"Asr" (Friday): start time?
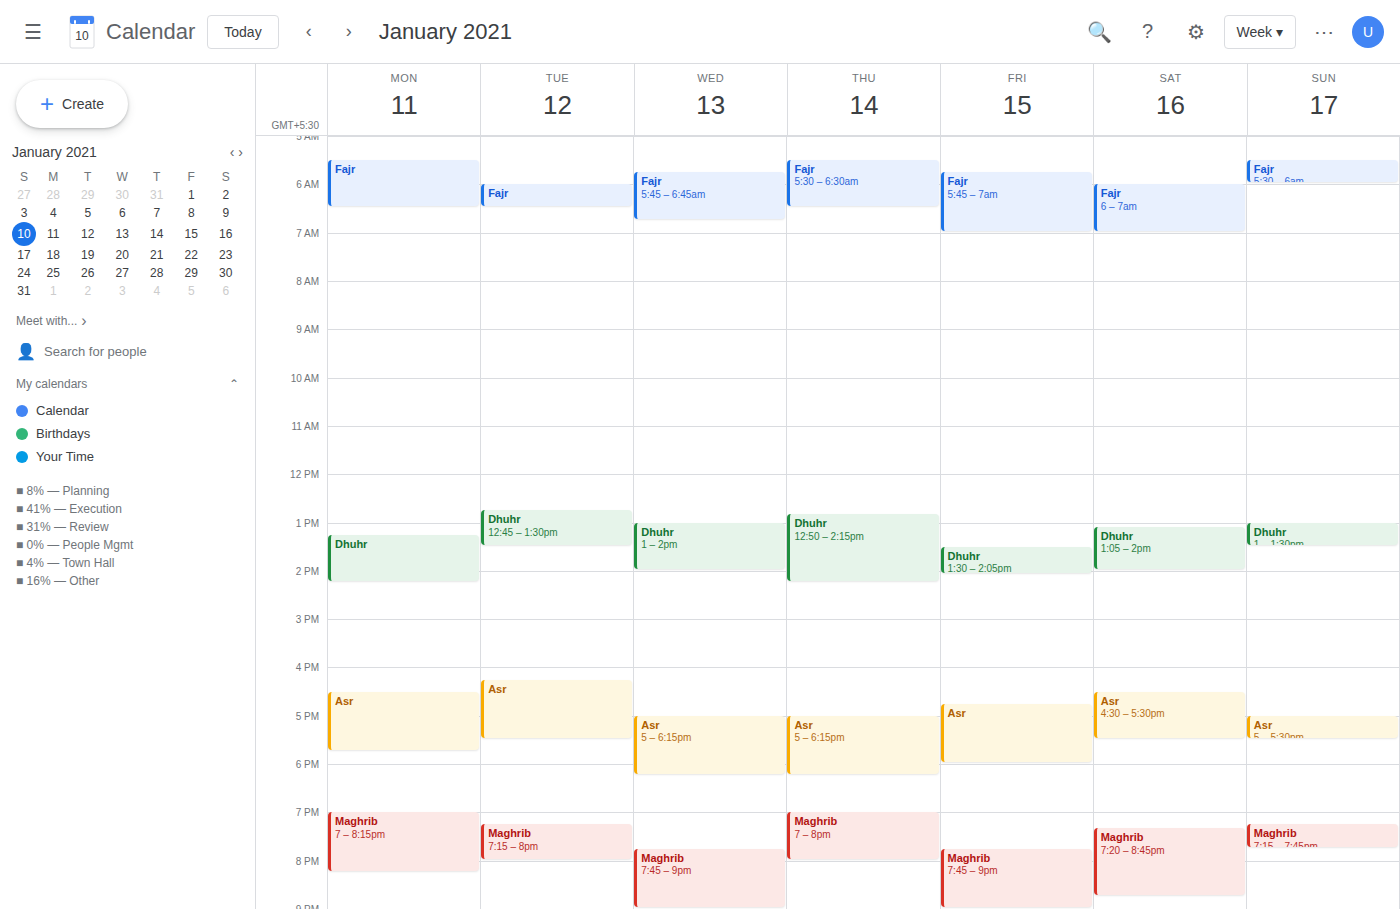
4:45 PM